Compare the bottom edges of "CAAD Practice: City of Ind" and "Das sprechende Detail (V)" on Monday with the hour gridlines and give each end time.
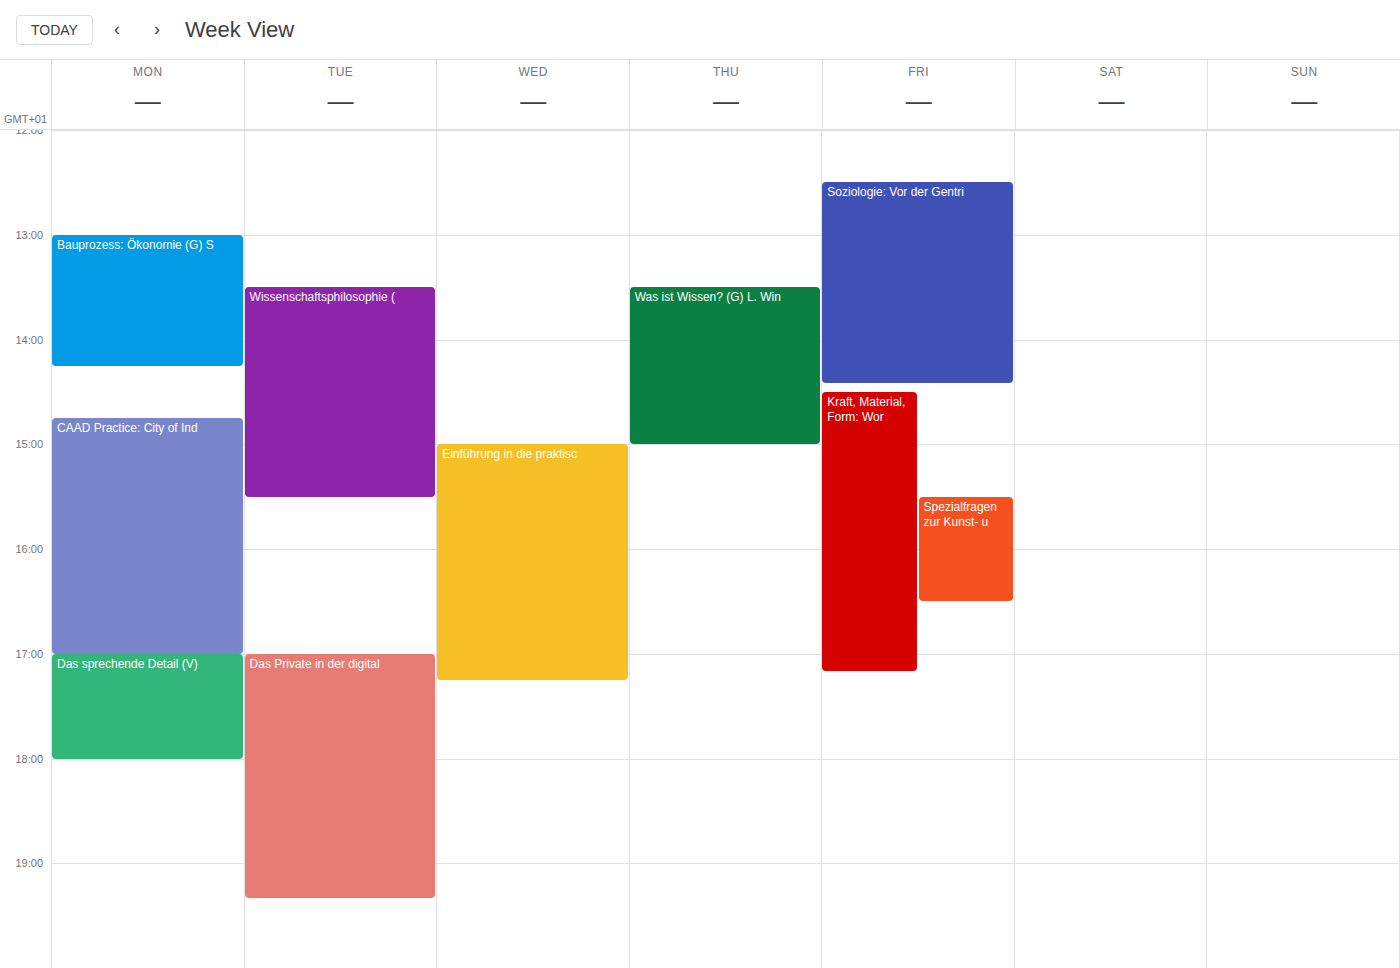
"CAAD Practice: City of Ind": 5:00 PM, exactly on the 5 PM line. "Das sprechende Detail (V)": 6:00 PM, exactly on the 6 PM line.